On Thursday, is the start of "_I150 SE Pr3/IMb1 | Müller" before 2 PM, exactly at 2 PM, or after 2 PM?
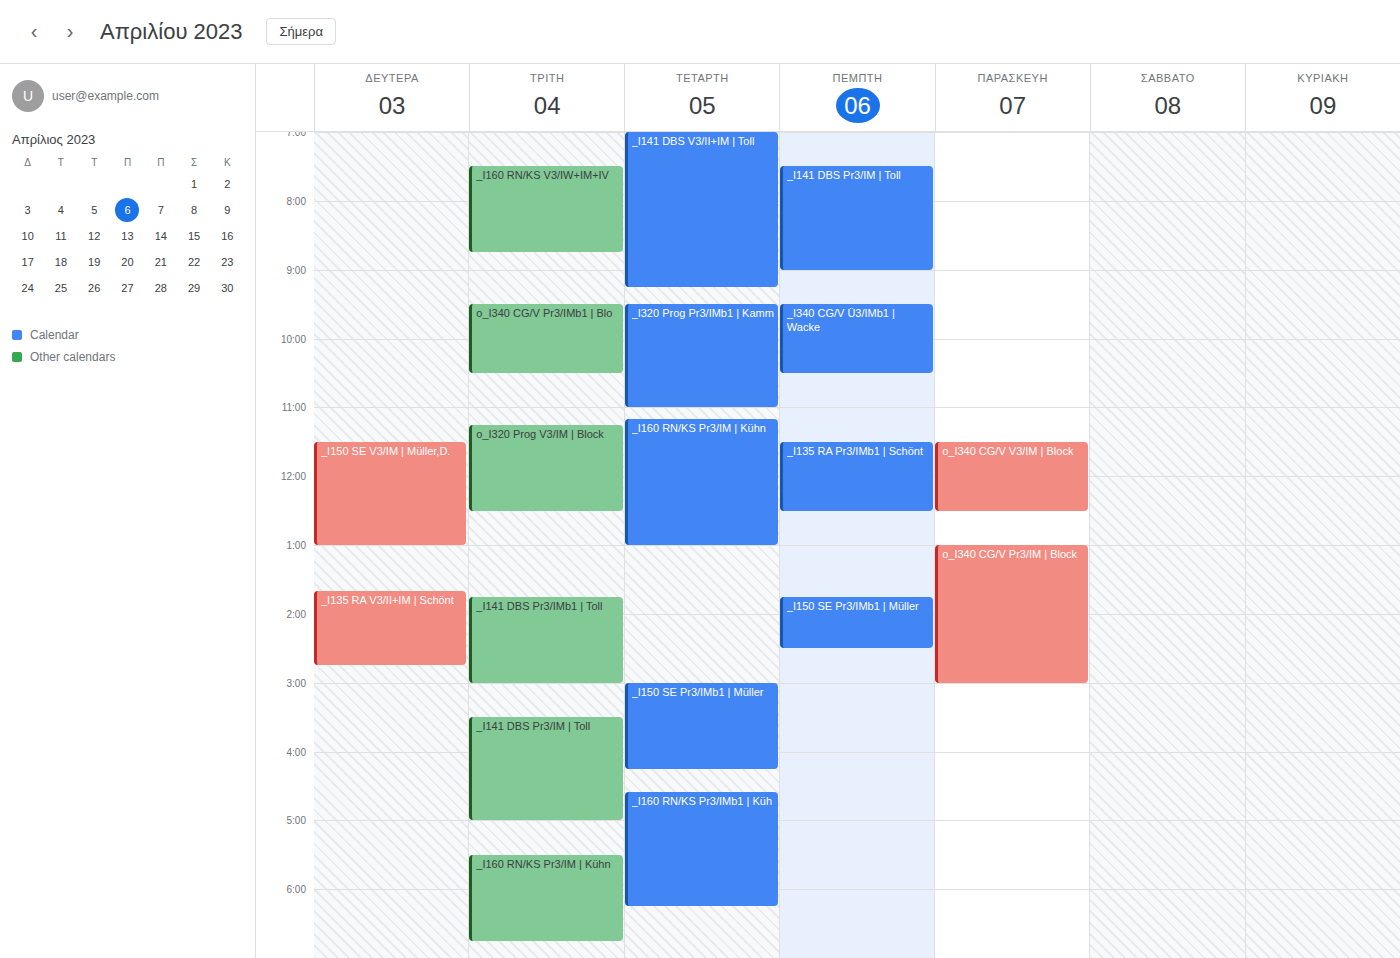
1:45 PM -- before 2 PM, 15 minutes above the 2 PM line.